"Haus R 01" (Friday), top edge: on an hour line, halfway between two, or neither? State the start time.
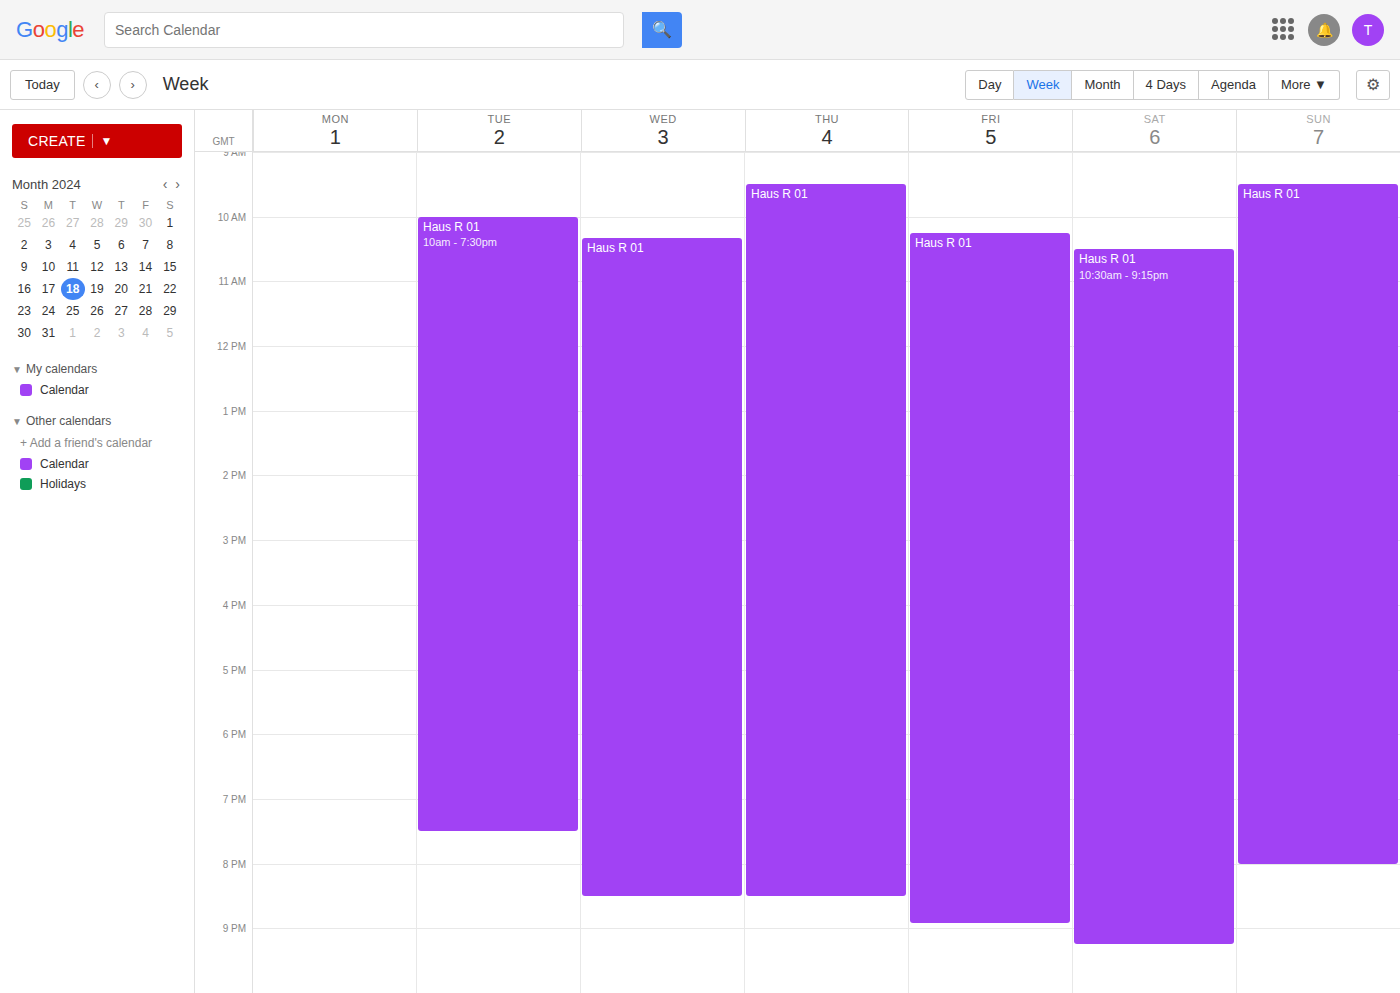
10:15 AM -- neither: a quarter of the way from the 10 AM line to the 11 AM line.